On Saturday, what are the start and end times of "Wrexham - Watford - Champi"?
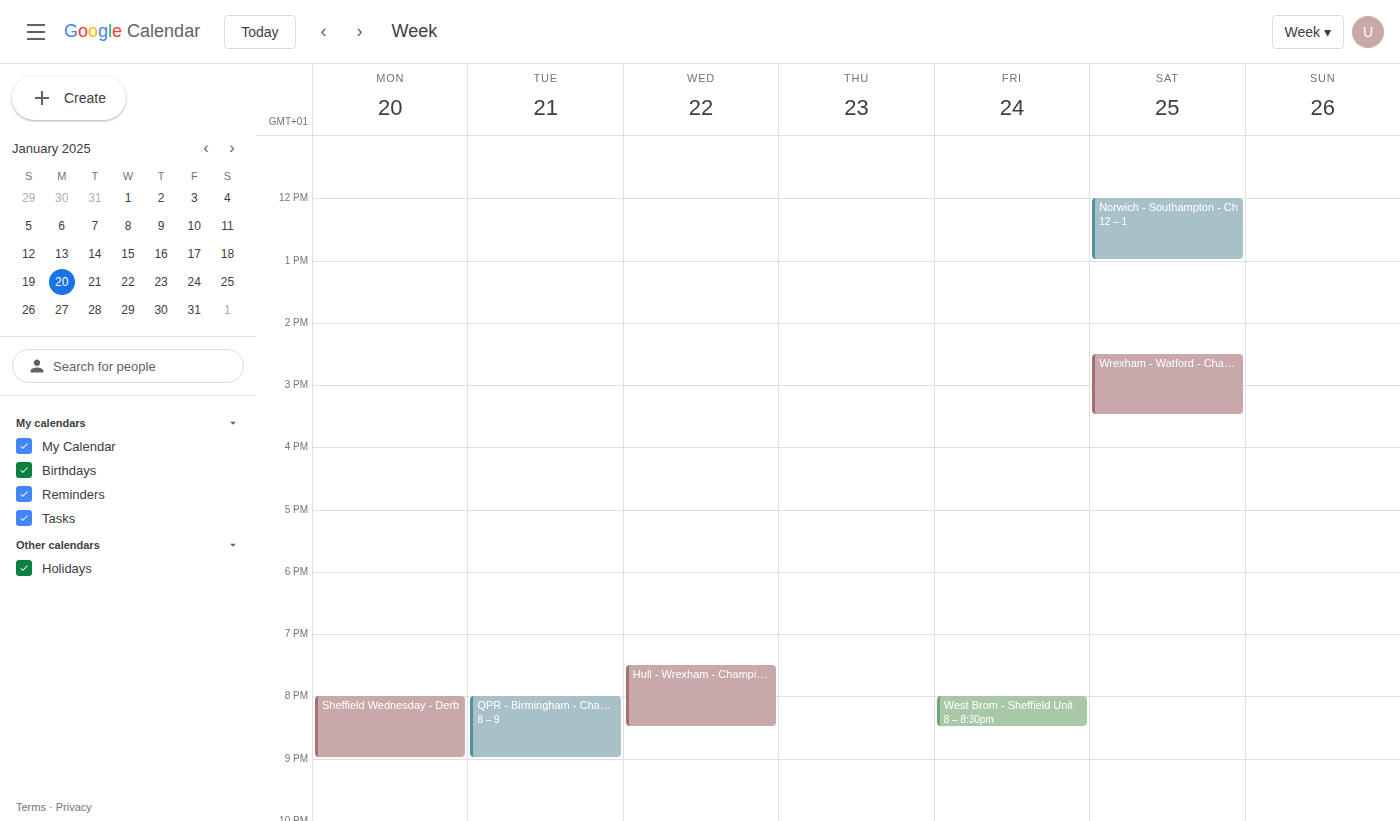
2:30 PM to 3:30 PM